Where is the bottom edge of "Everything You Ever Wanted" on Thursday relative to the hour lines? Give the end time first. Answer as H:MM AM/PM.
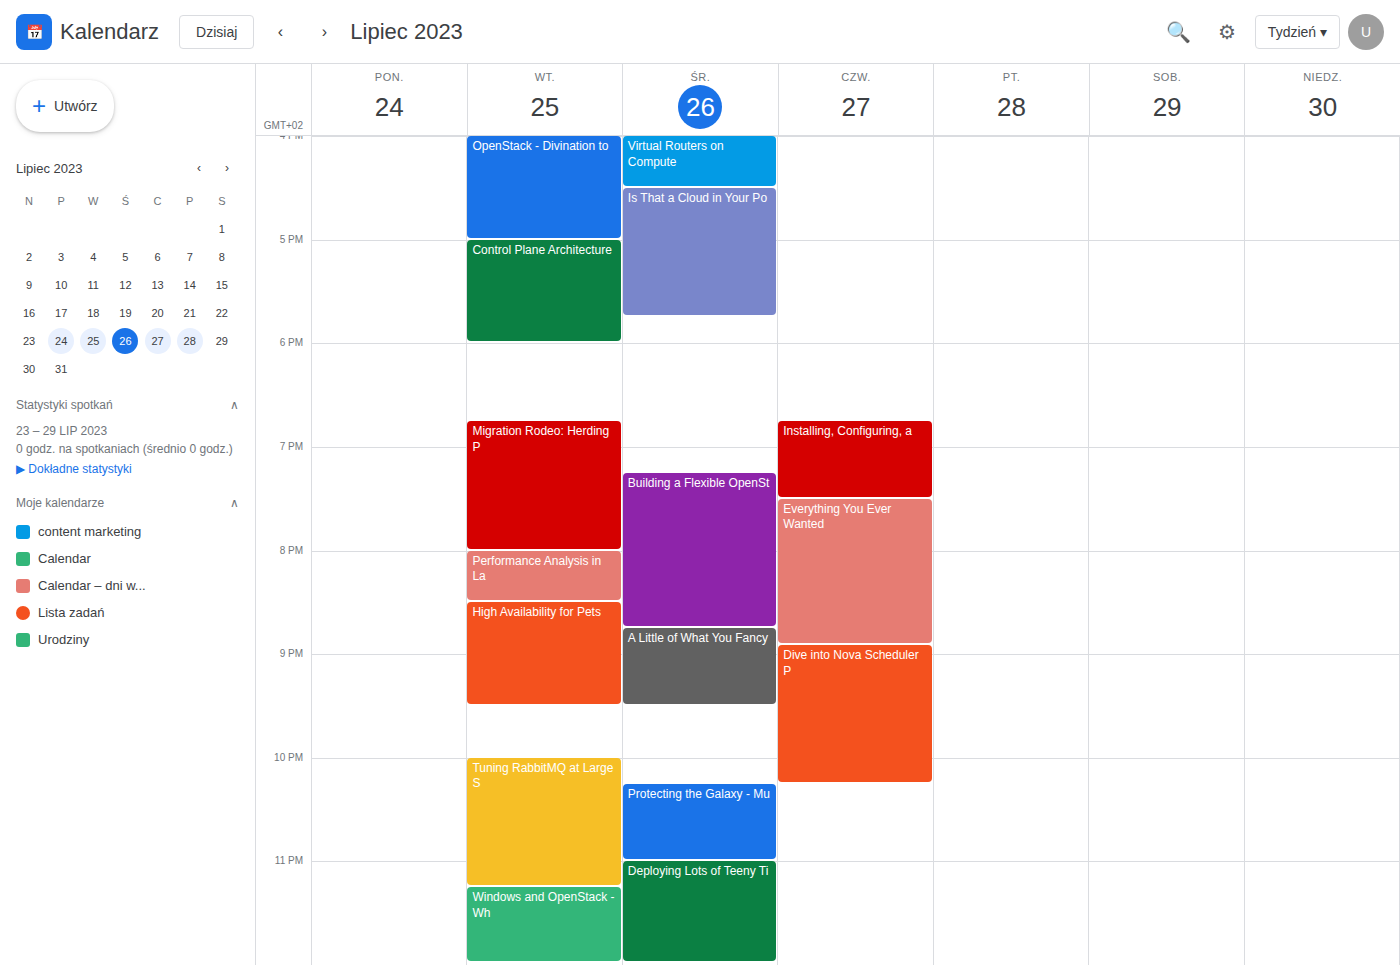
8:55 PM -- neither: 55 minutes below the 8 PM line and 5 minutes above the 9 PM line.